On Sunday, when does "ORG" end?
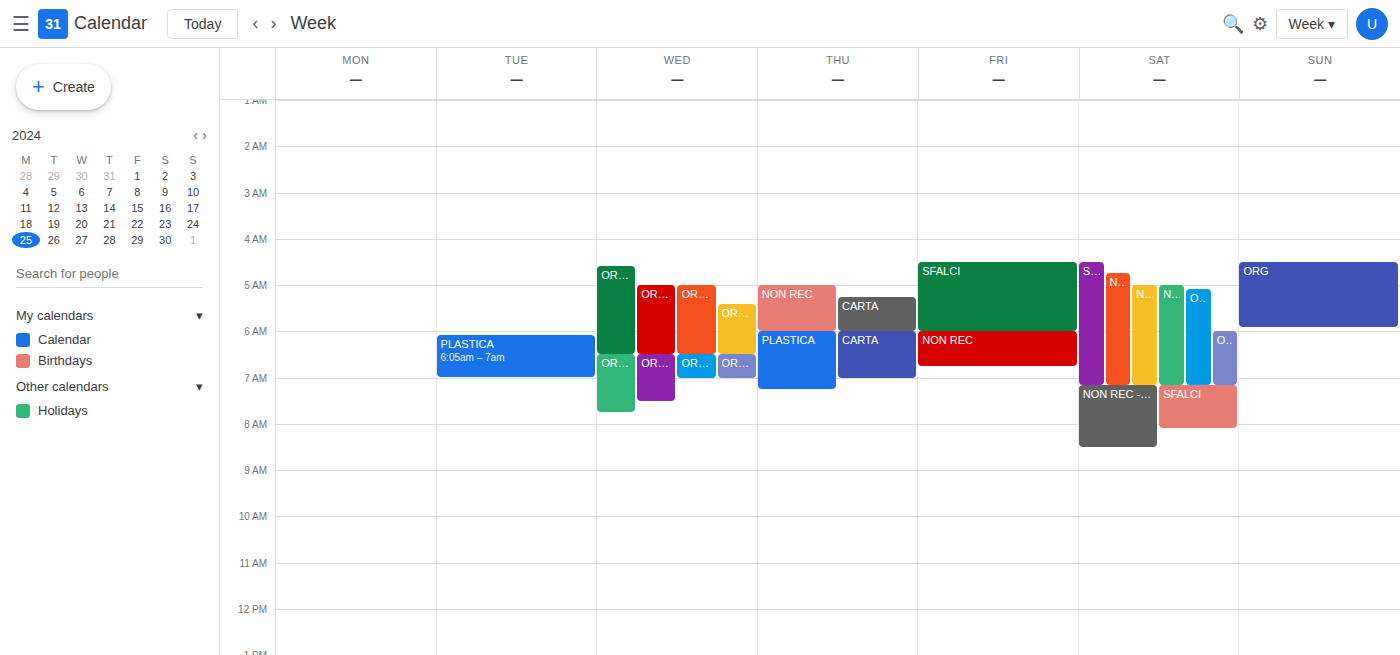
5:55 AM